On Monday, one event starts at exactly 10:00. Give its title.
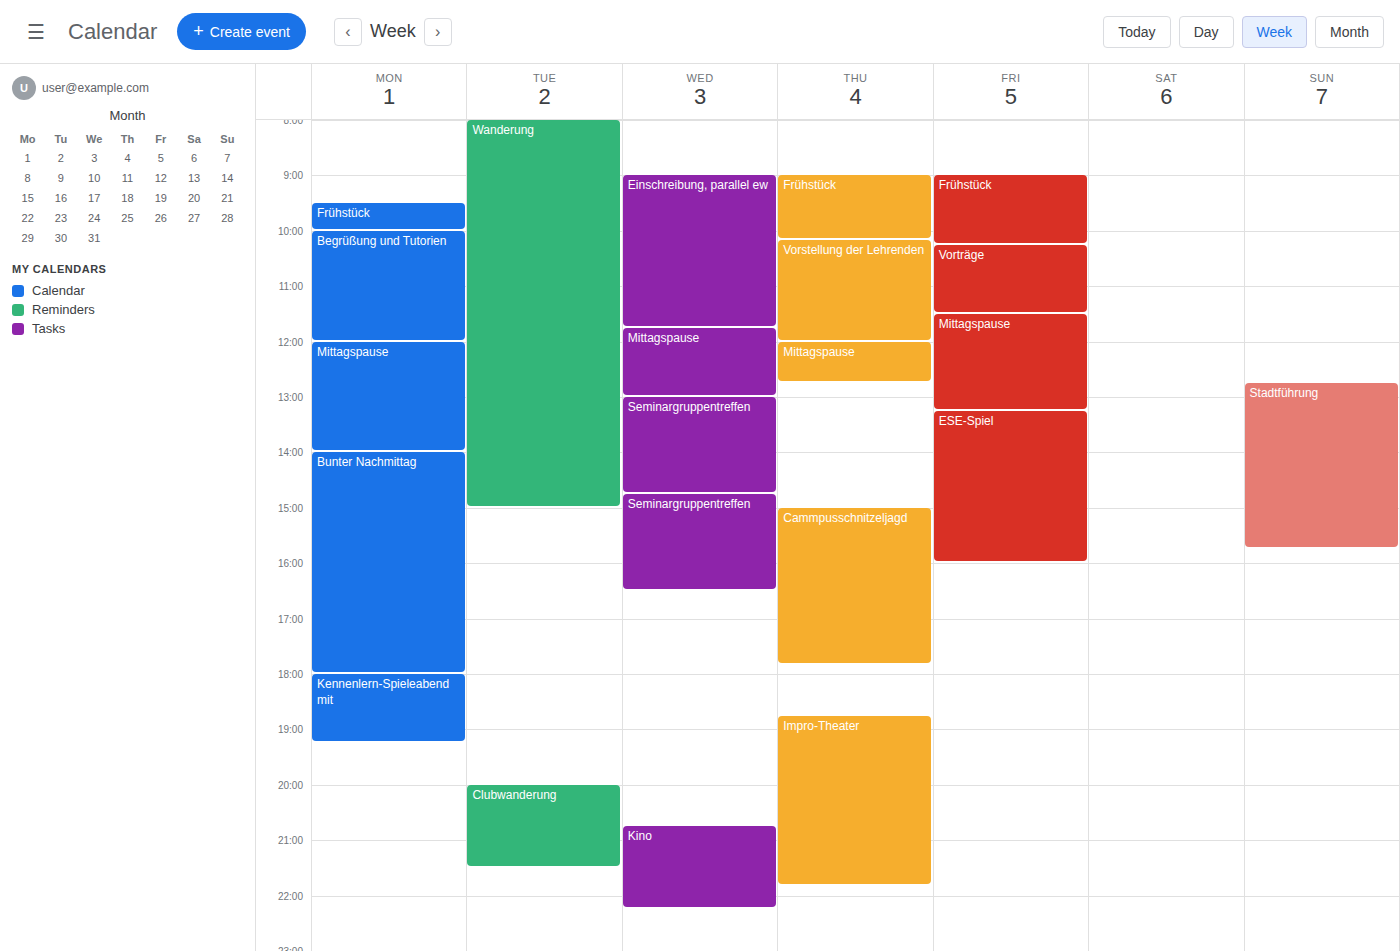
"Begrüßung und Tutorien"